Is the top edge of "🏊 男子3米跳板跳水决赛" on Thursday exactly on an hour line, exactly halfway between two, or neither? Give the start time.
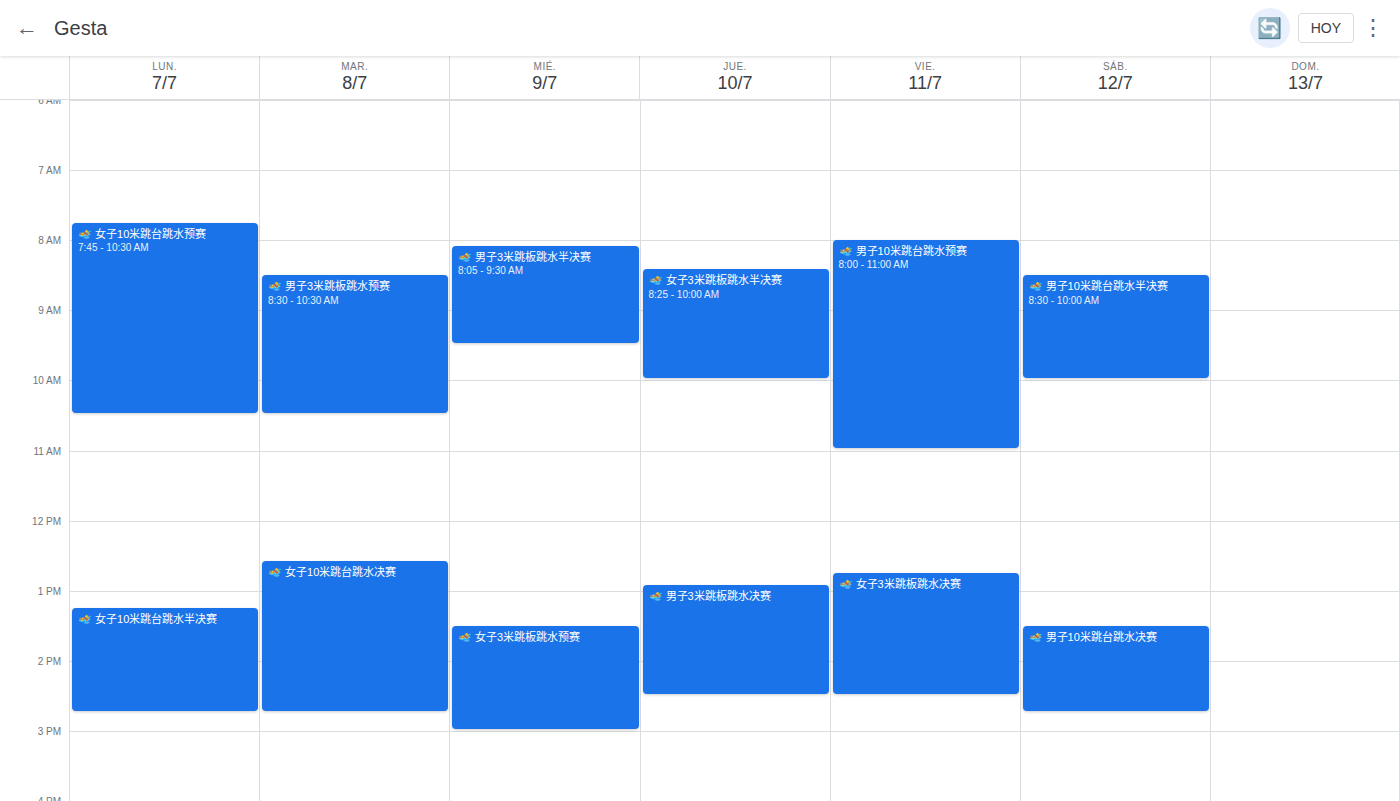
12:55 PM -- neither: 55 minutes below the 12 PM line and 5 minutes above the 1 PM line.